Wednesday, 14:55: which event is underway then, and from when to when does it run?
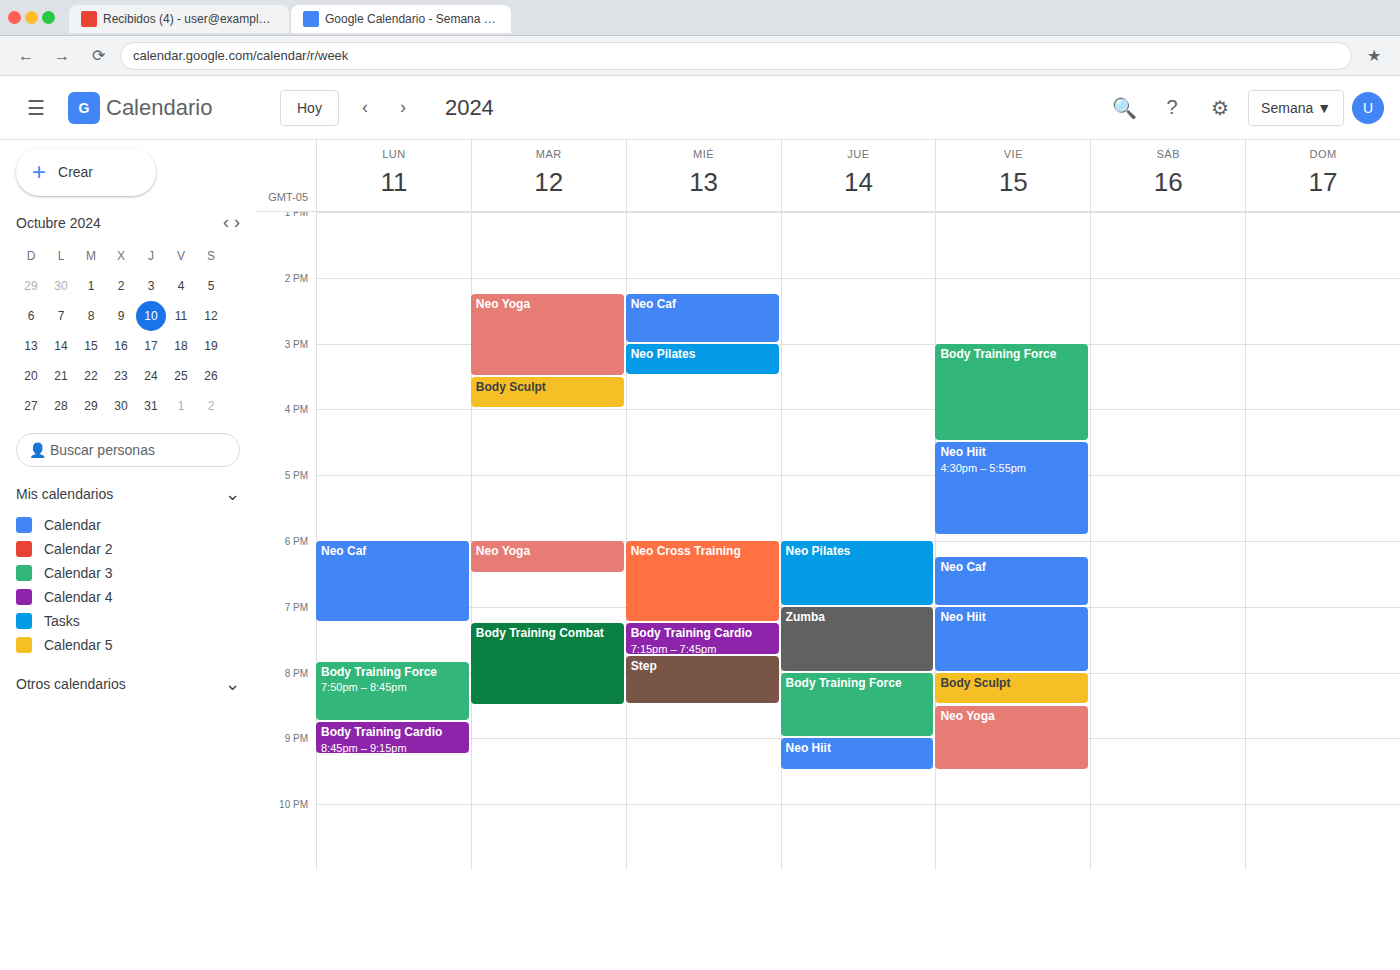
"Neo Caf", 14:15 to 15:00